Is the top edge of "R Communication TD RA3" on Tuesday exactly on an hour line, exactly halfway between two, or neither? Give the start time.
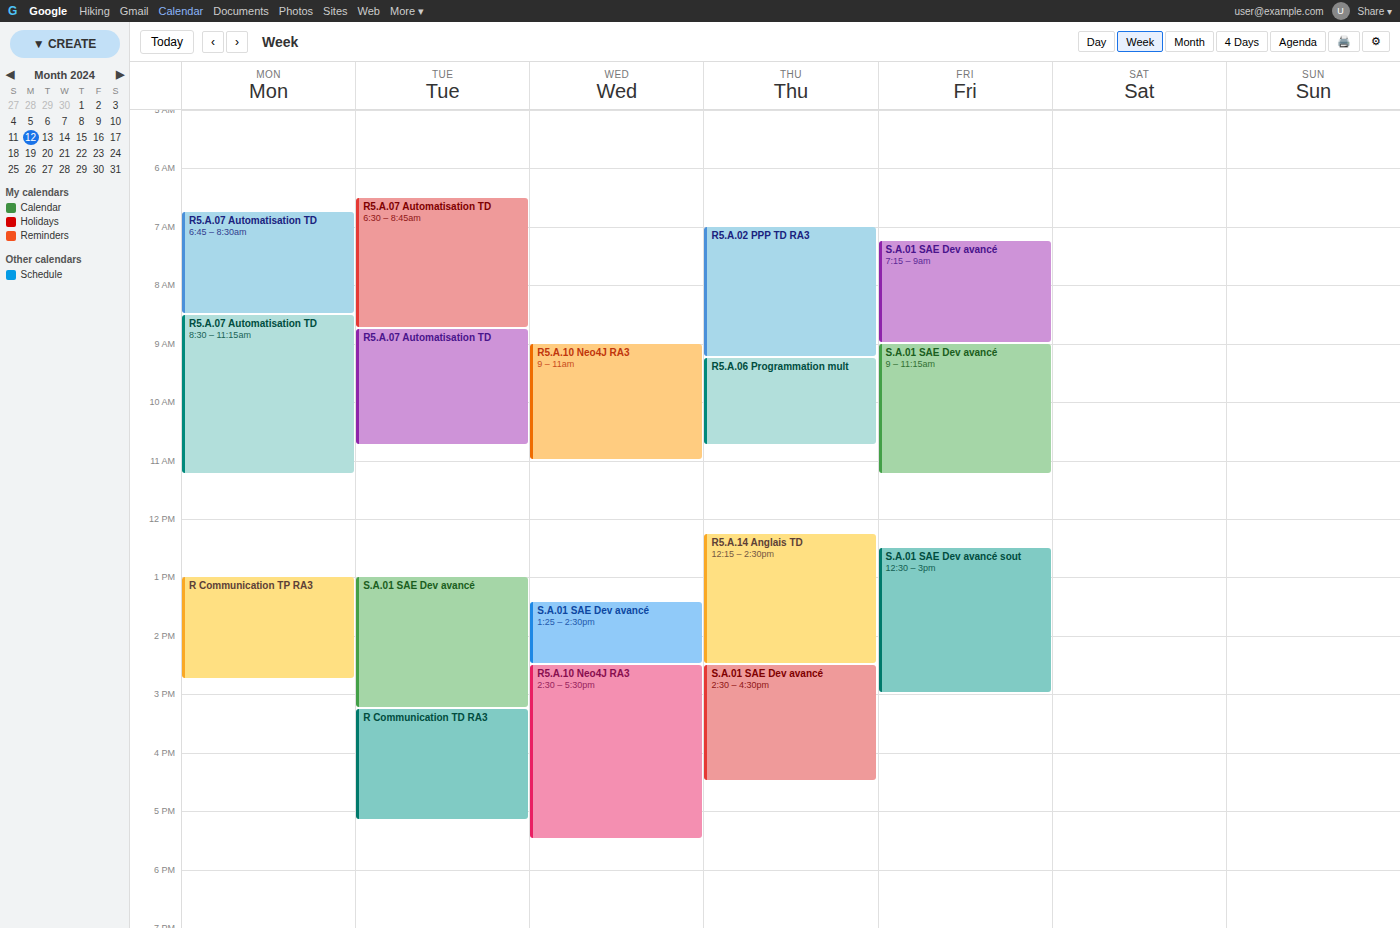
3:15 PM -- neither: a quarter of the way from the 3 PM line to the 4 PM line.